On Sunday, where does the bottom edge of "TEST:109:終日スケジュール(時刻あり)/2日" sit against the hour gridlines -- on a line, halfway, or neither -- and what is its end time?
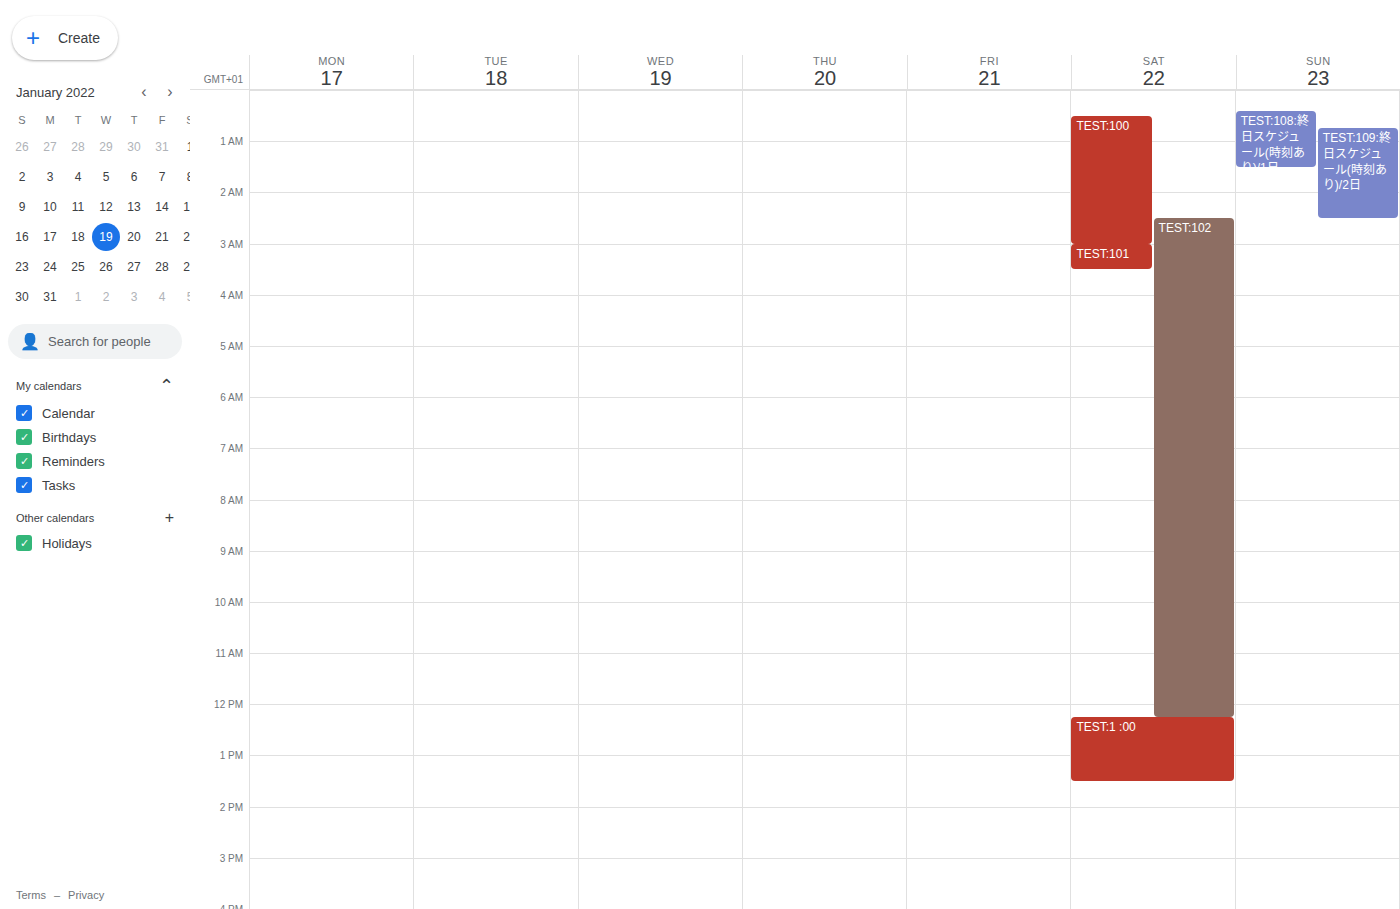
2:30 AM -- halfway between the 2 AM and 3 AM lines.